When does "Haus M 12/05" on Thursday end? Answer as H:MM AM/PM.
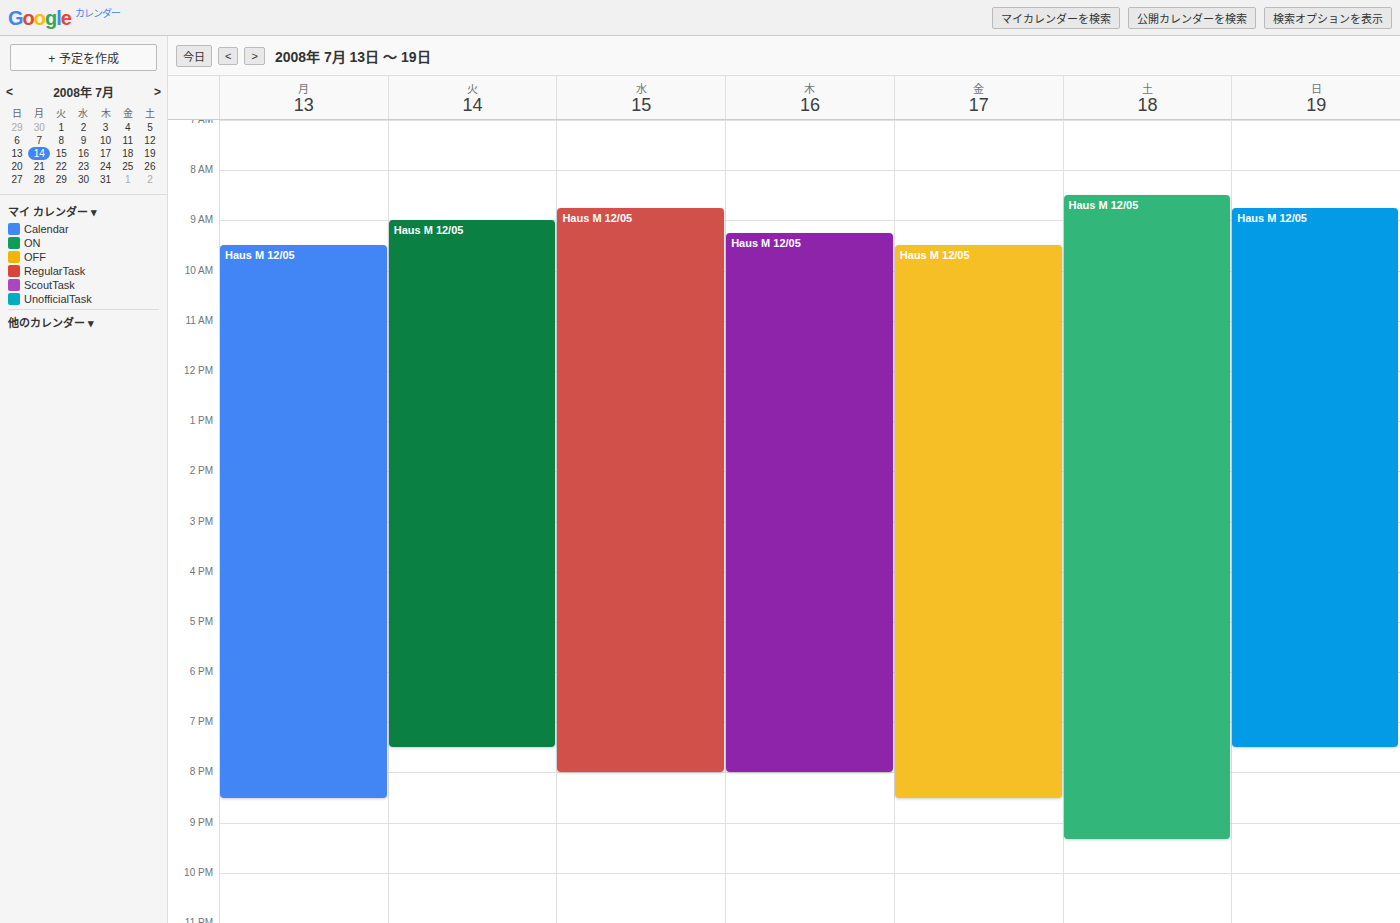
8:00 PM